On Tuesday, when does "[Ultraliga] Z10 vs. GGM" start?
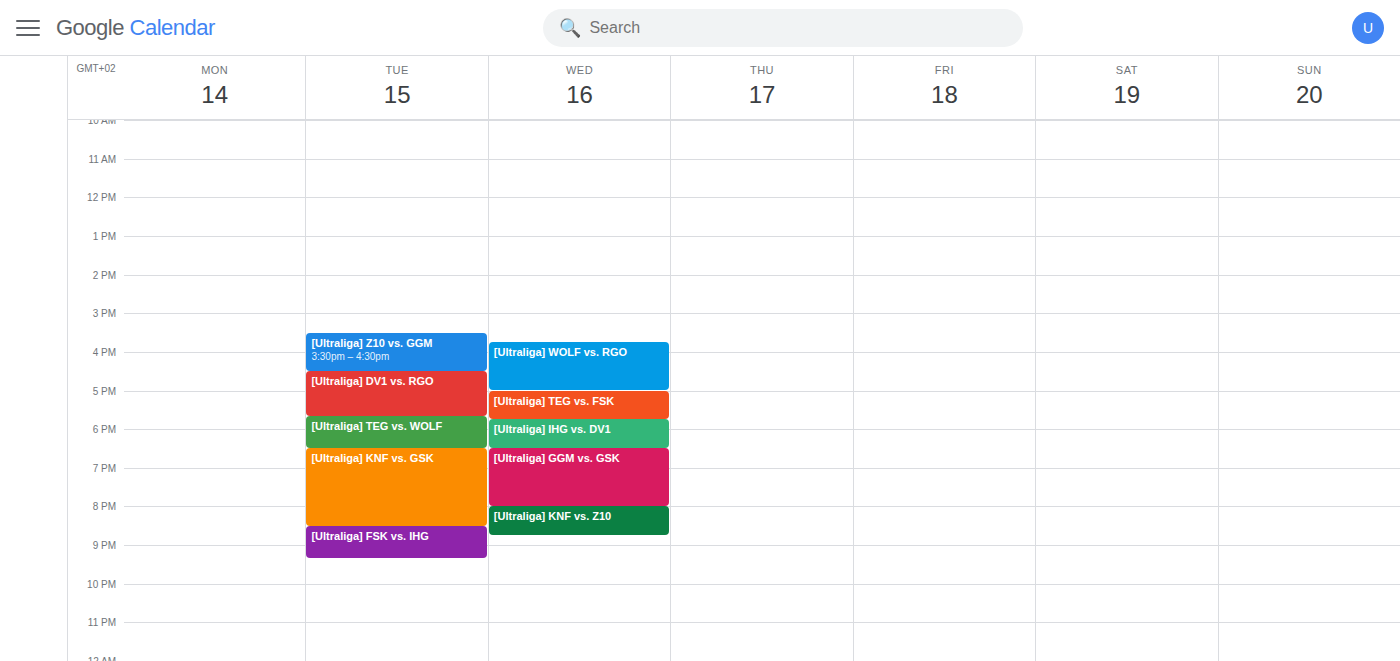
3:30 PM